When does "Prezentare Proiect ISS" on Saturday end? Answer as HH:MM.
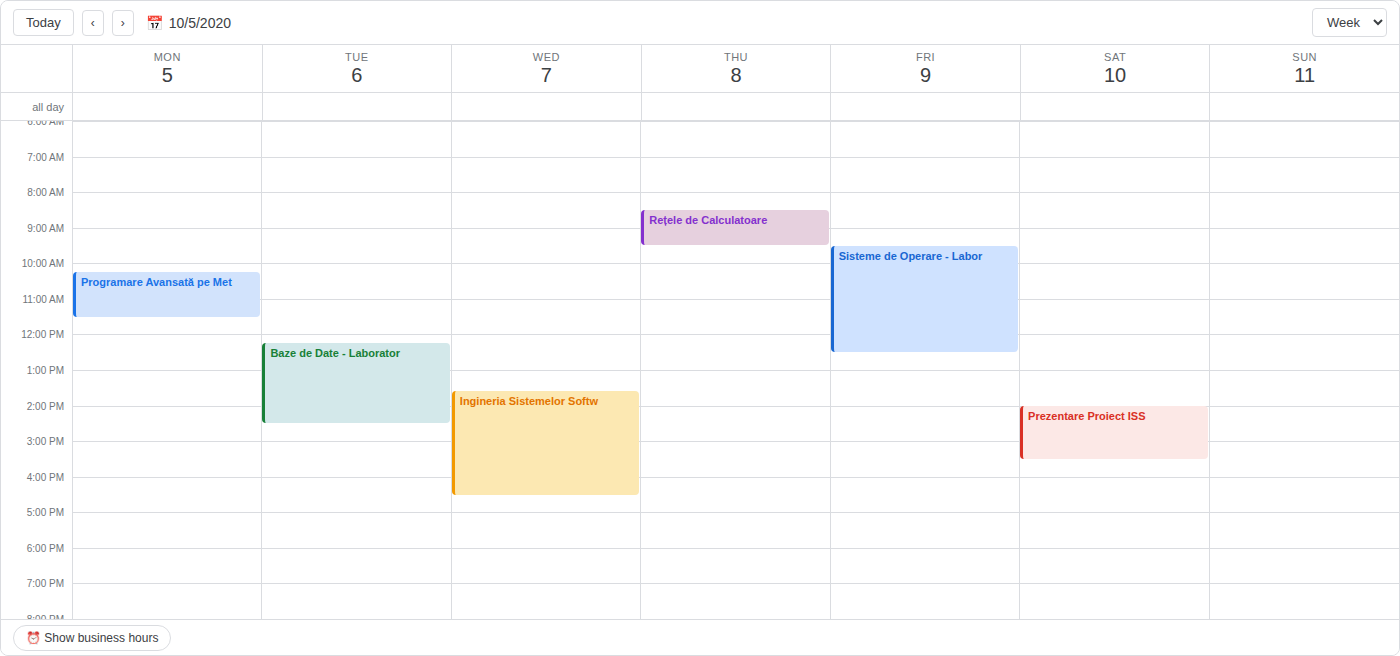
15:30